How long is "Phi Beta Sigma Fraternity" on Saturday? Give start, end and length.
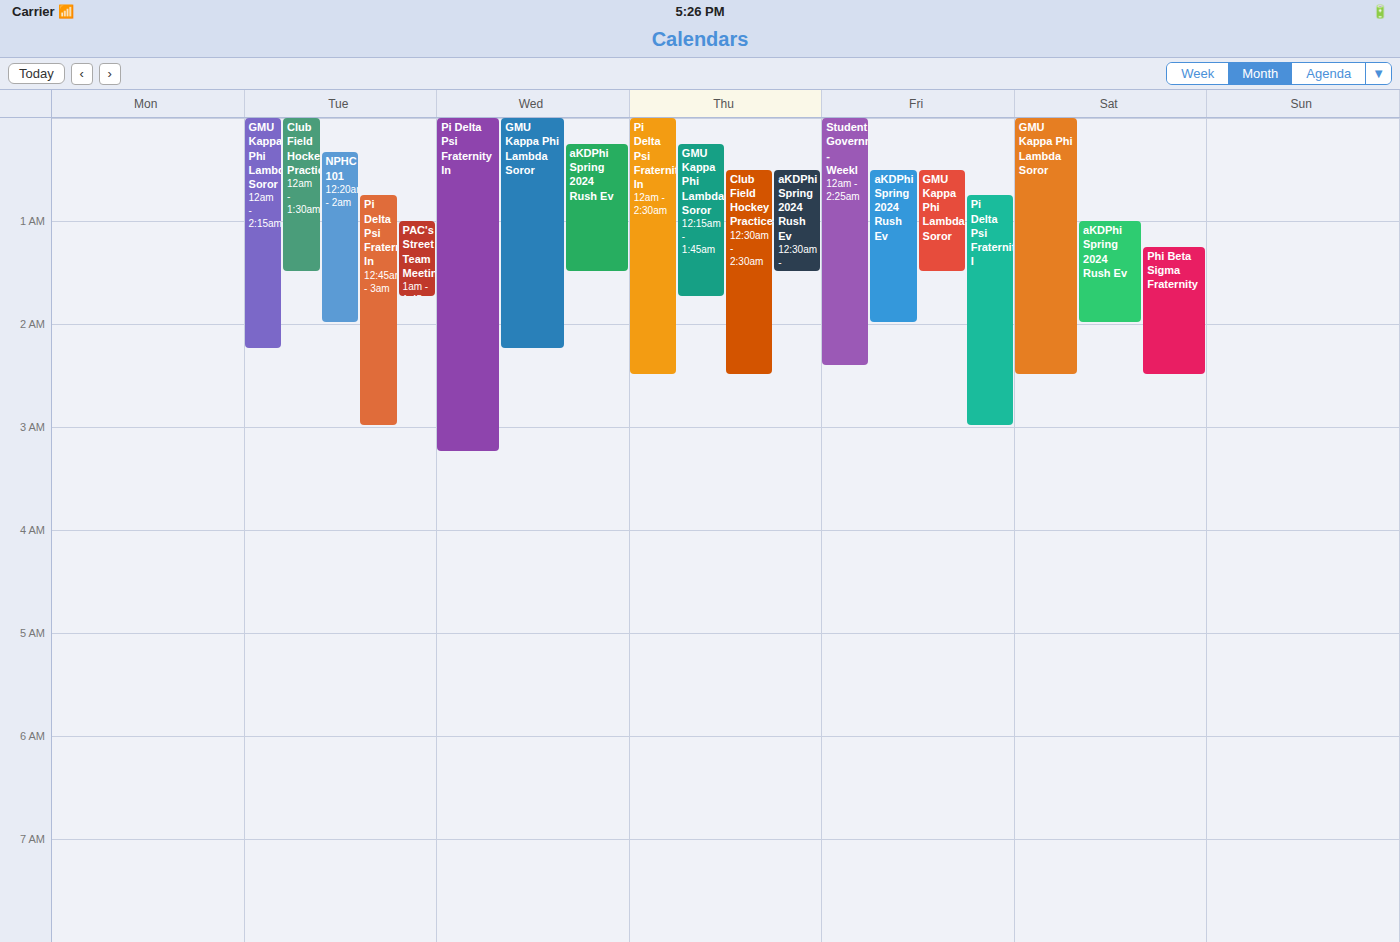
01:15 to 02:30, 1 hour 15 minutes